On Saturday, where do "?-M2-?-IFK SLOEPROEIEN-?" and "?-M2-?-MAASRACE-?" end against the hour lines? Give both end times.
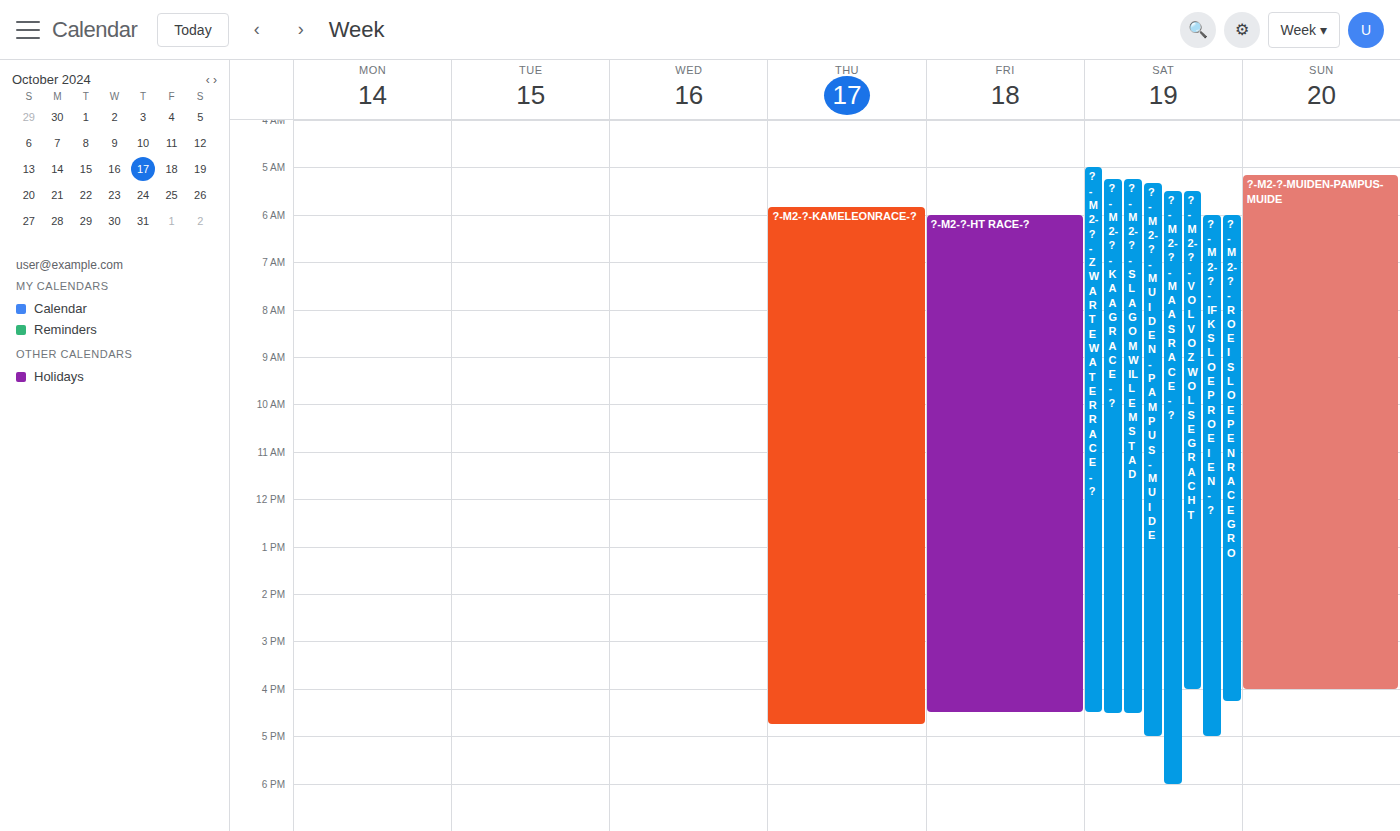
"?-M2-?-IFK SLOEPROEIEN-?": 17:00, exactly on the 17:00 line. "?-M2-?-MAASRACE-?": 18:00, exactly on the 18:00 line.